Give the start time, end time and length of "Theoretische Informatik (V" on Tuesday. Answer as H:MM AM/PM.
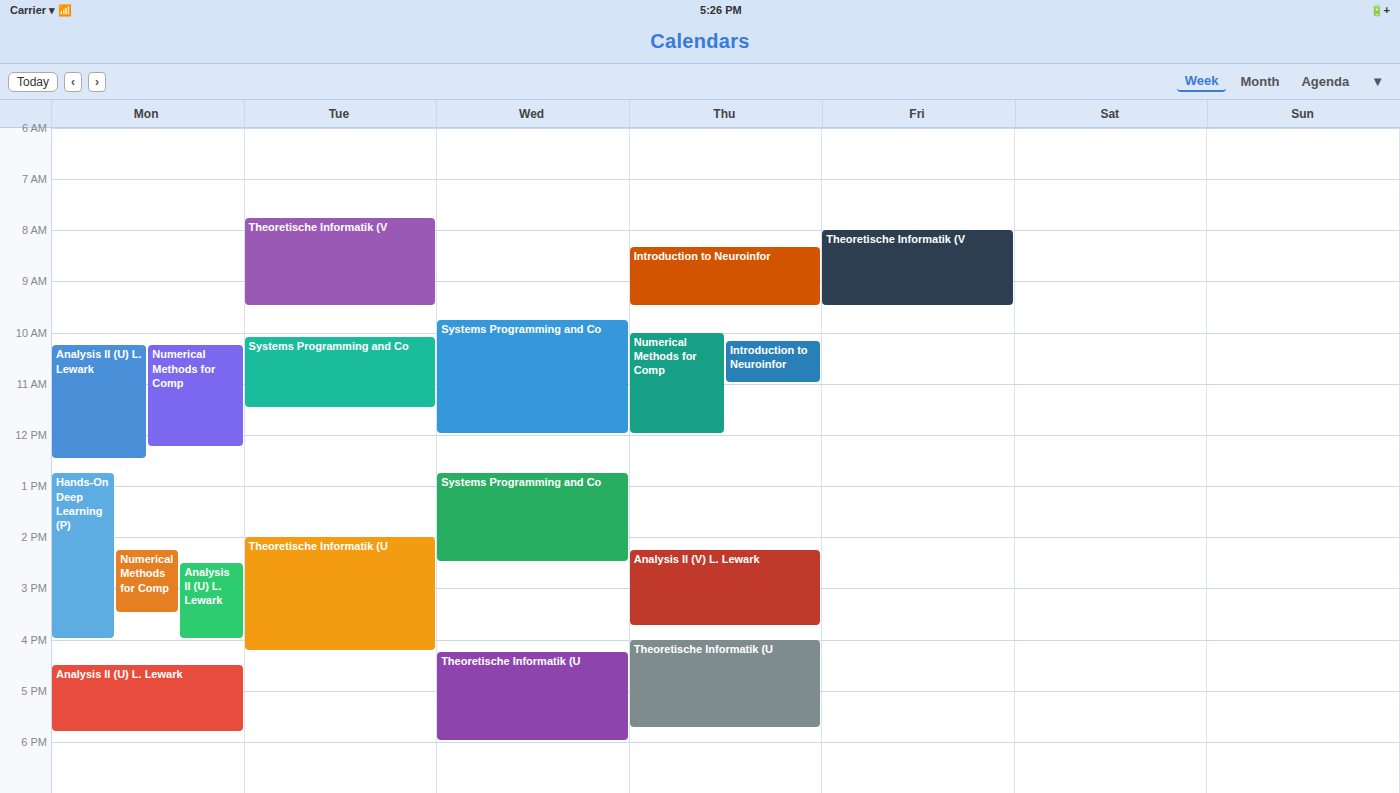
7:45 AM to 9:30 AM, 1 hour 45 minutes